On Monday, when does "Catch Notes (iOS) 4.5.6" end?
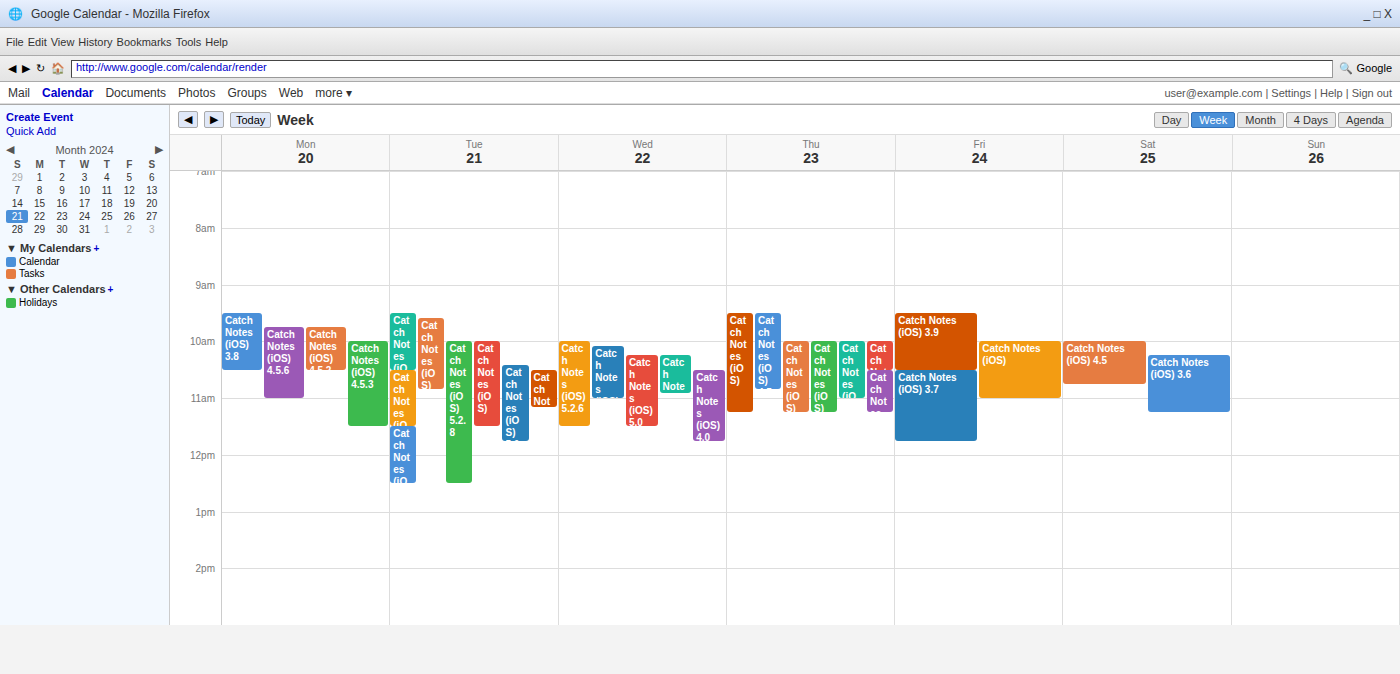
11:00 AM